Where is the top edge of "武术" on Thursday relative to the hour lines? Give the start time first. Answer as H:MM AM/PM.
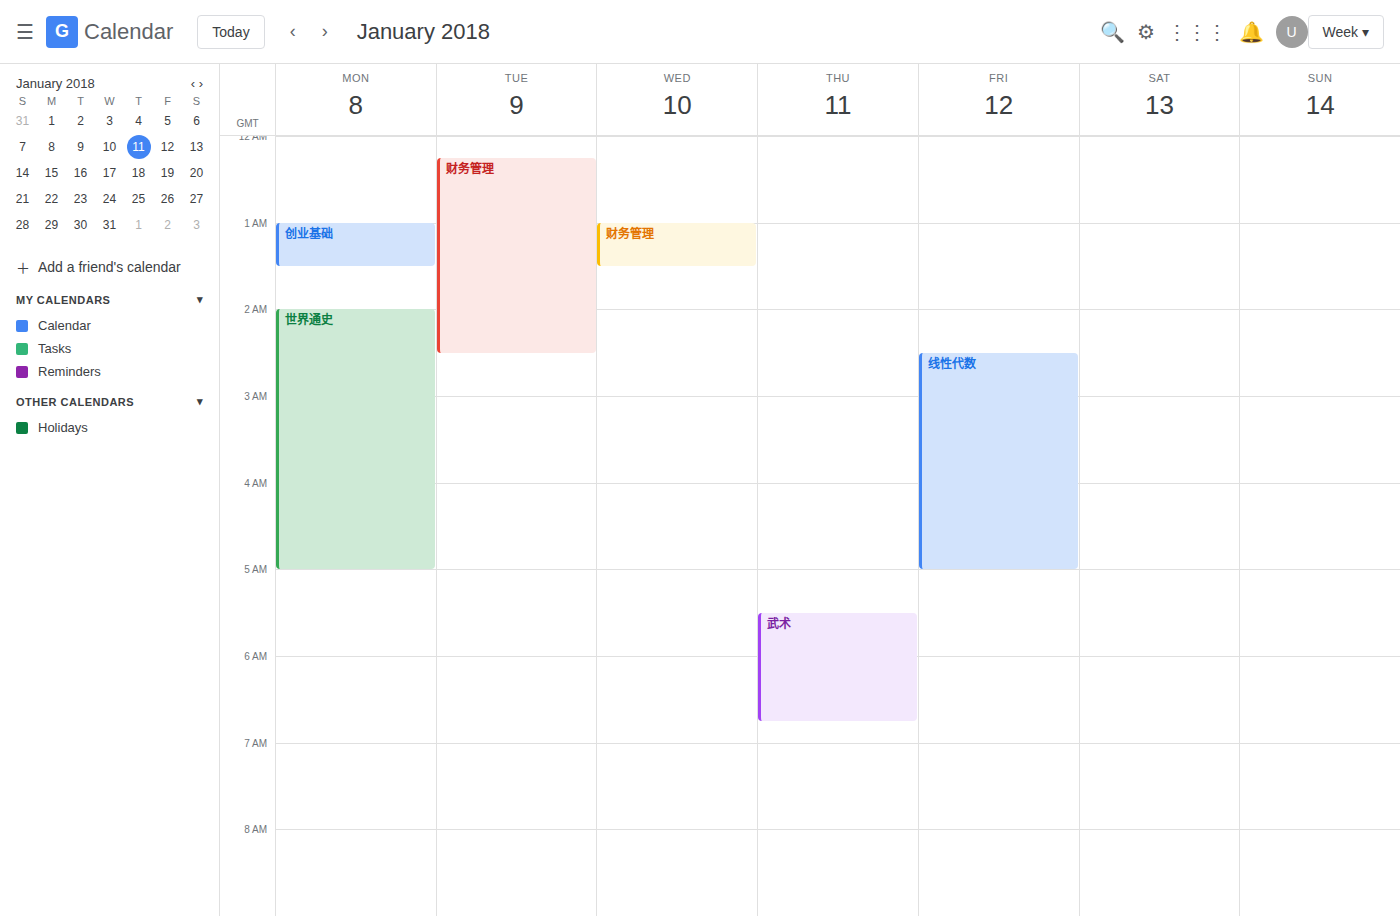
5:30 AM -- halfway between the 5 AM and 6 AM lines.